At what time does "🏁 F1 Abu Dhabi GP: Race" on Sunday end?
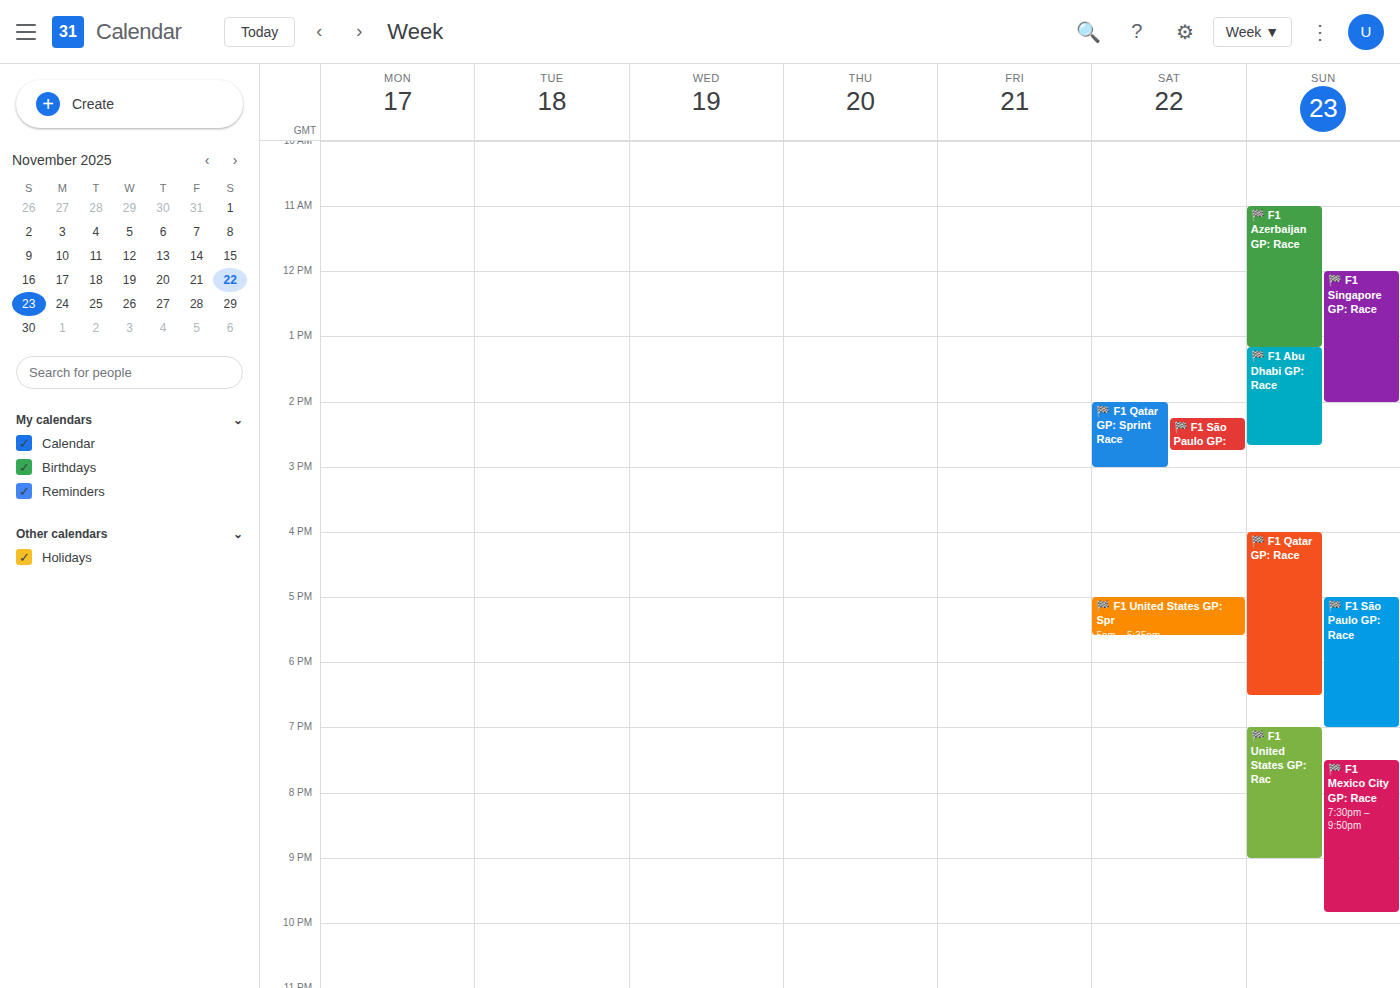
2:40 PM